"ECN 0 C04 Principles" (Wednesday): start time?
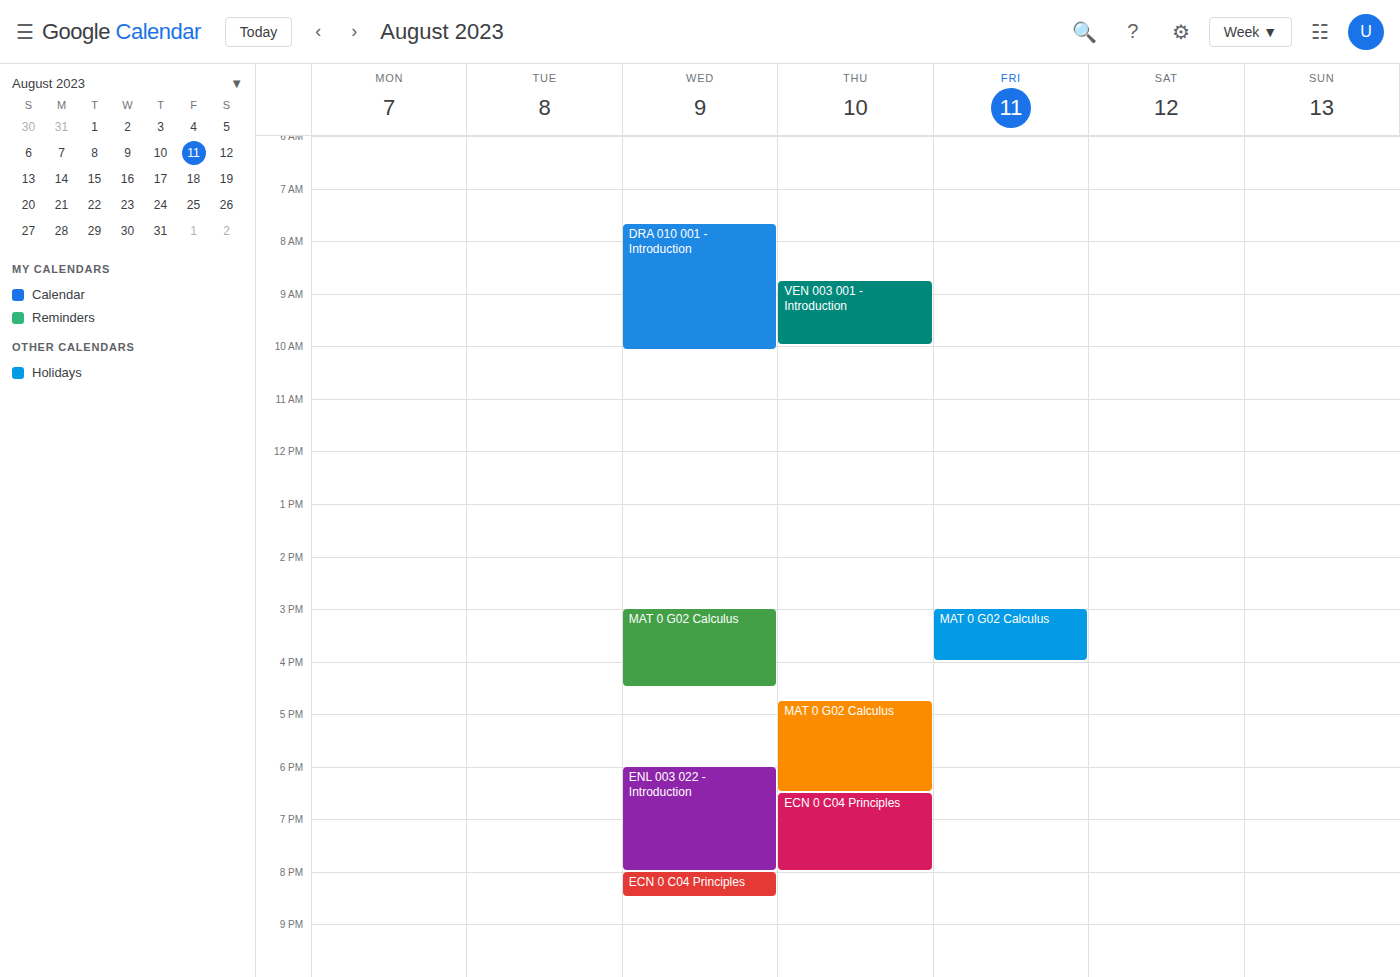
8:00 PM